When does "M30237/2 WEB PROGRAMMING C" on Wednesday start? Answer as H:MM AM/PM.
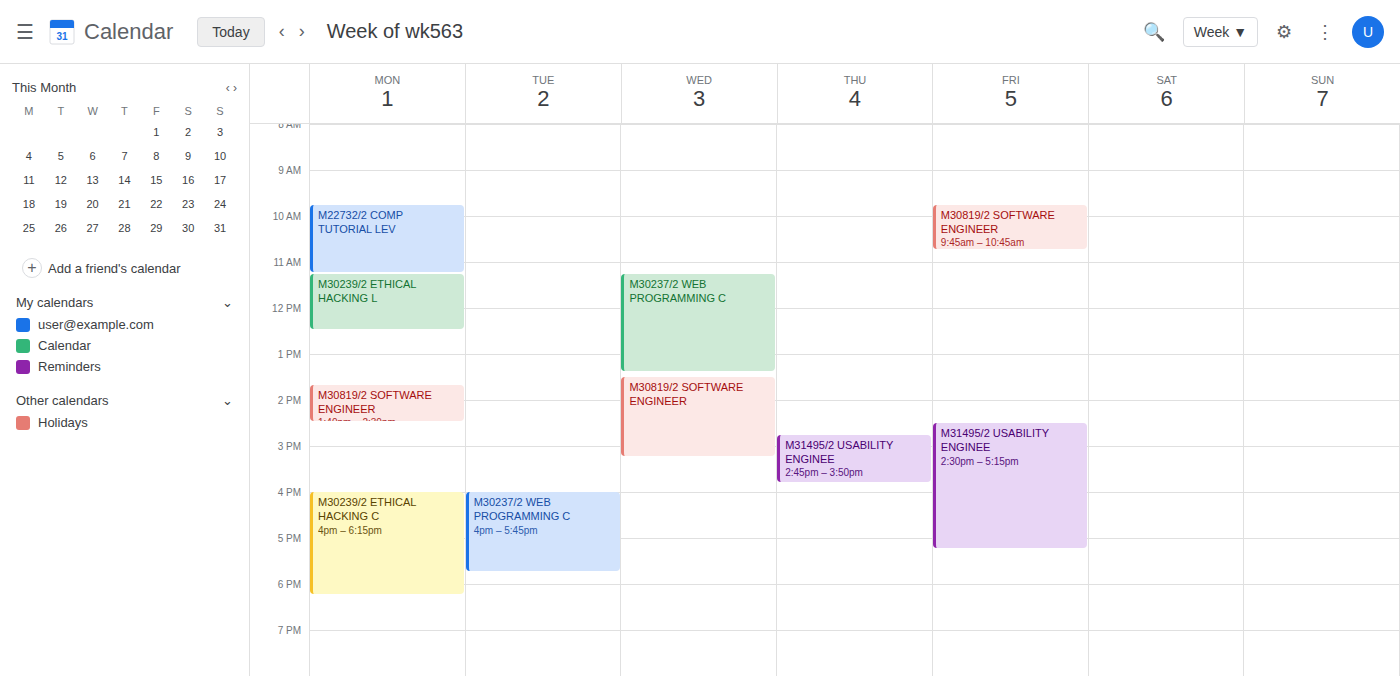
11:15 AM